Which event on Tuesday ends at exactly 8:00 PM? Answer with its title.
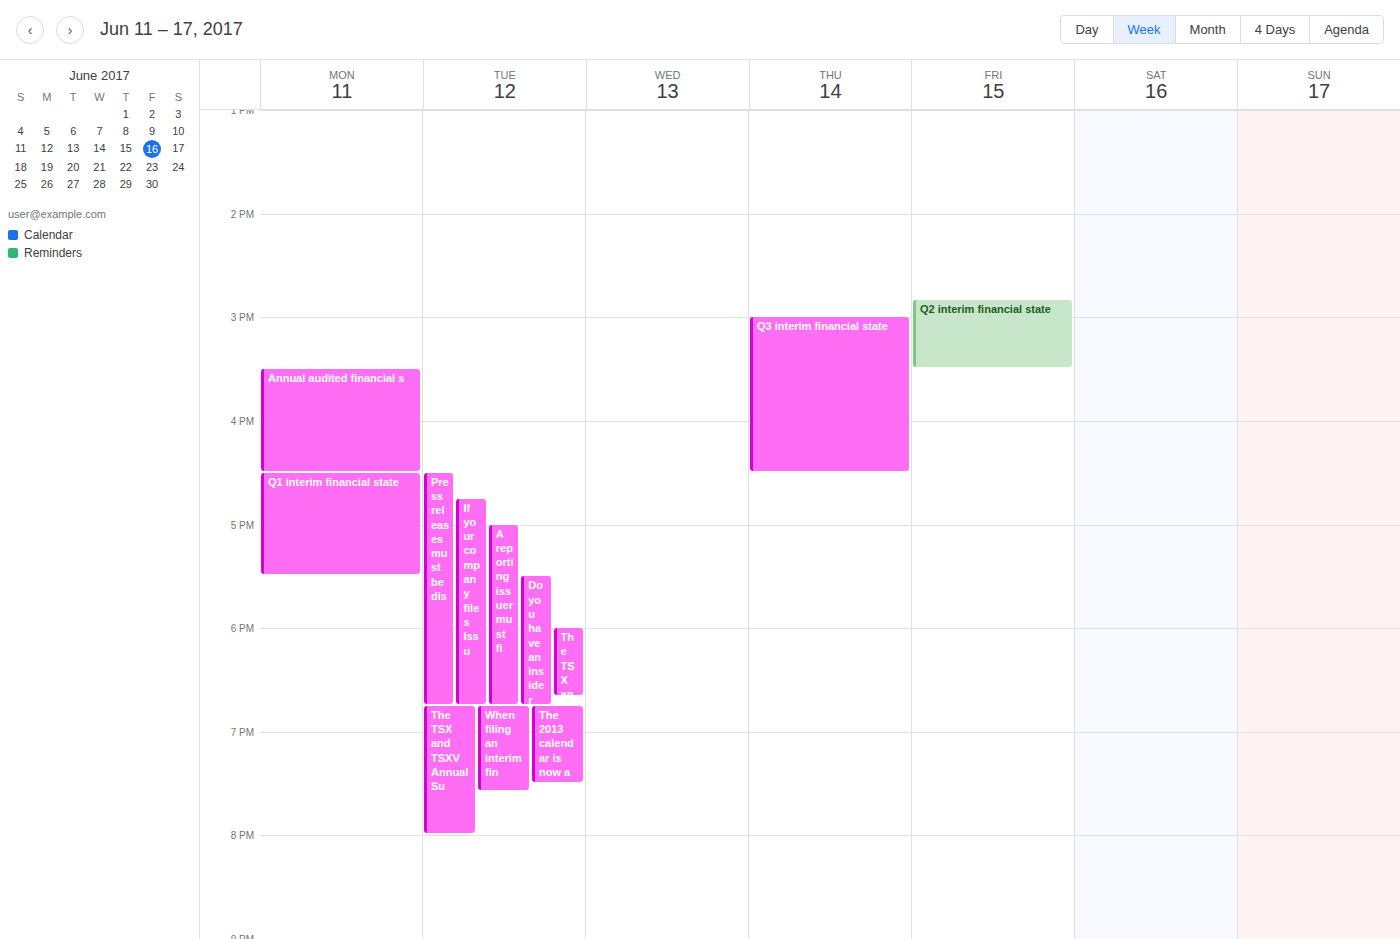
"The TSX and TSXV Annual Su"